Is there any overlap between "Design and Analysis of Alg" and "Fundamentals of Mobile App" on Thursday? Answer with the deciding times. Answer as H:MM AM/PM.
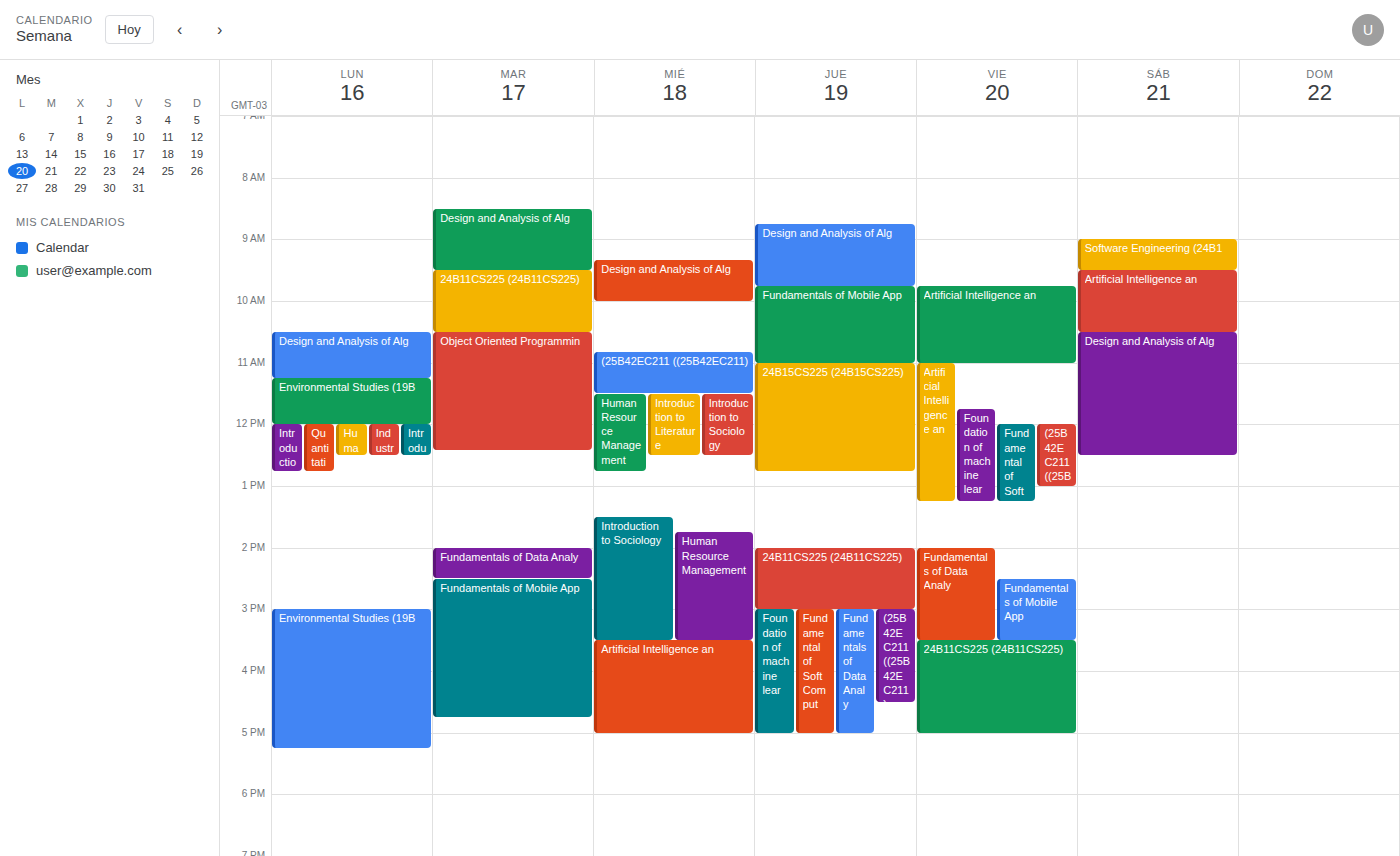
"Design and Analysis of Alg" ends at 9:45 AM, exactly when "Fundamentals of Mobile App" starts -- they touch but do not overlap.